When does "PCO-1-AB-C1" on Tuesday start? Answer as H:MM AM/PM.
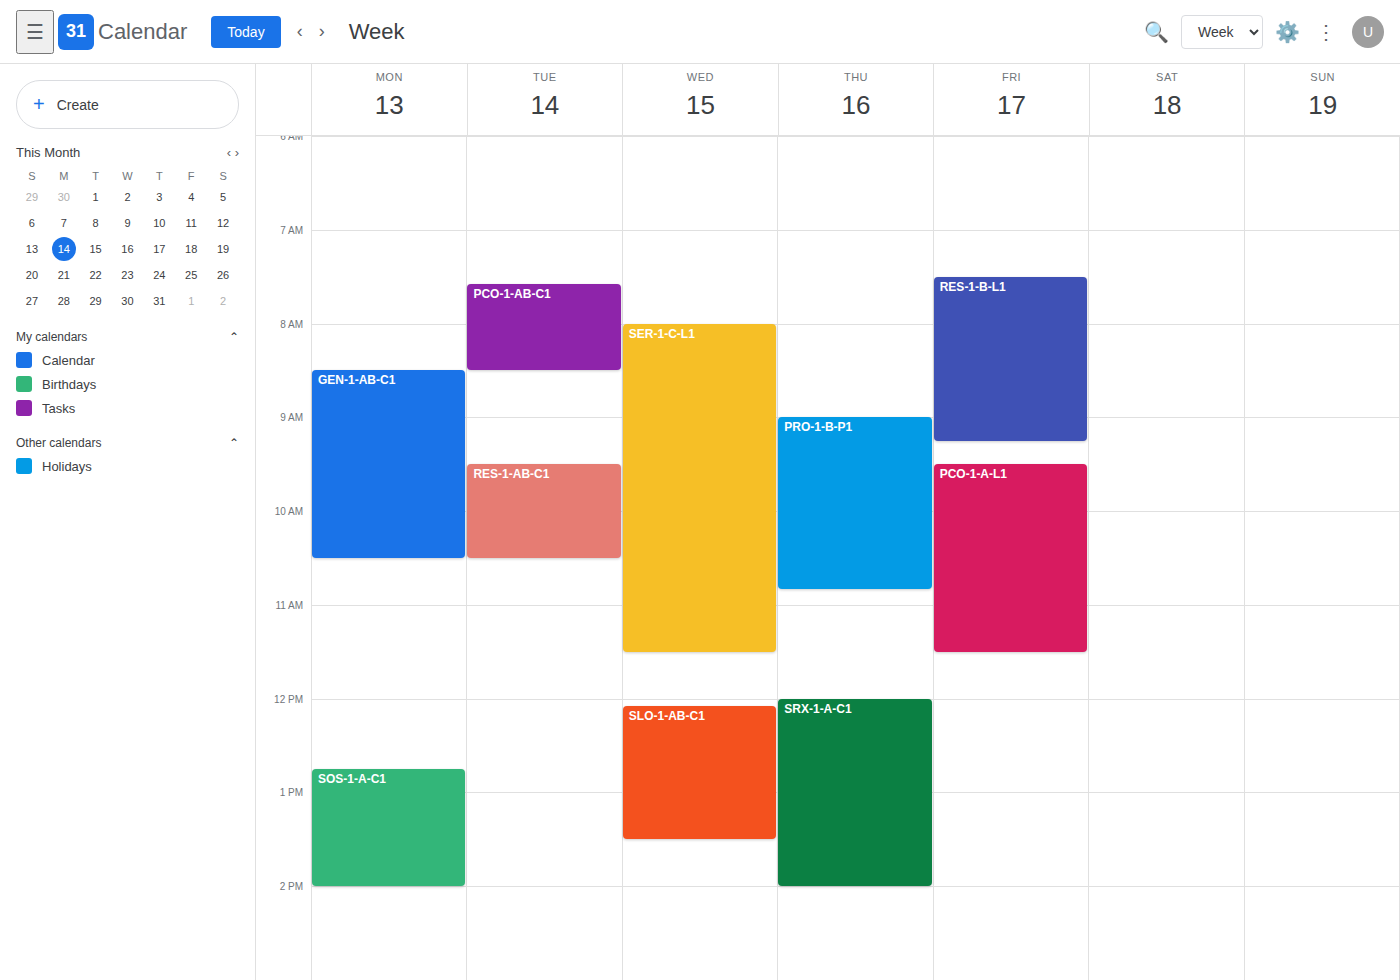
7:35 AM